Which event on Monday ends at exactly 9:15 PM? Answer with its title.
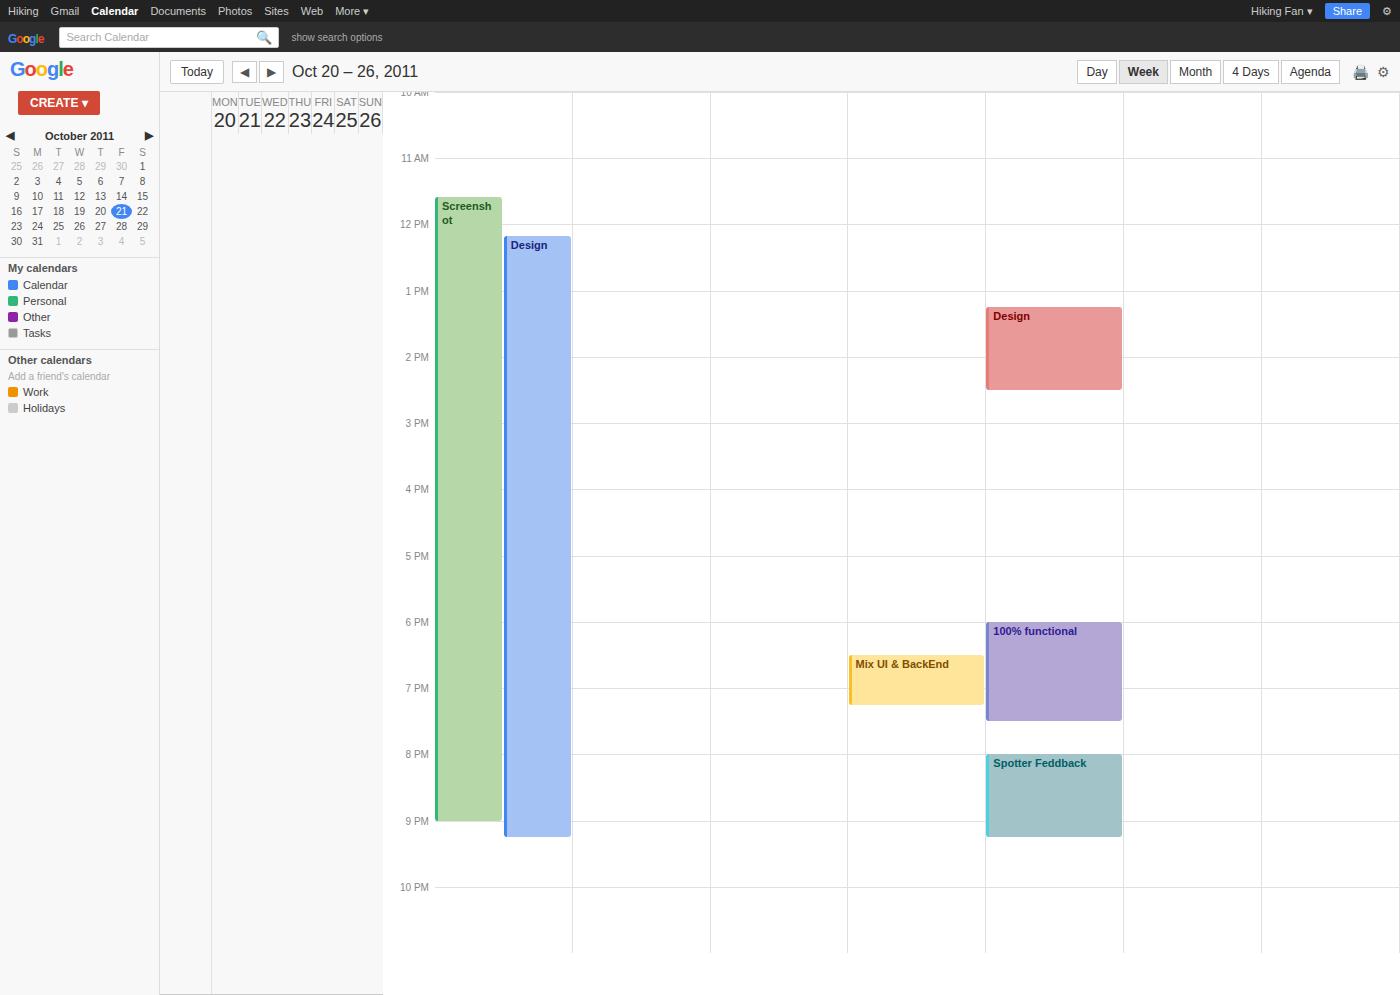
"Design"